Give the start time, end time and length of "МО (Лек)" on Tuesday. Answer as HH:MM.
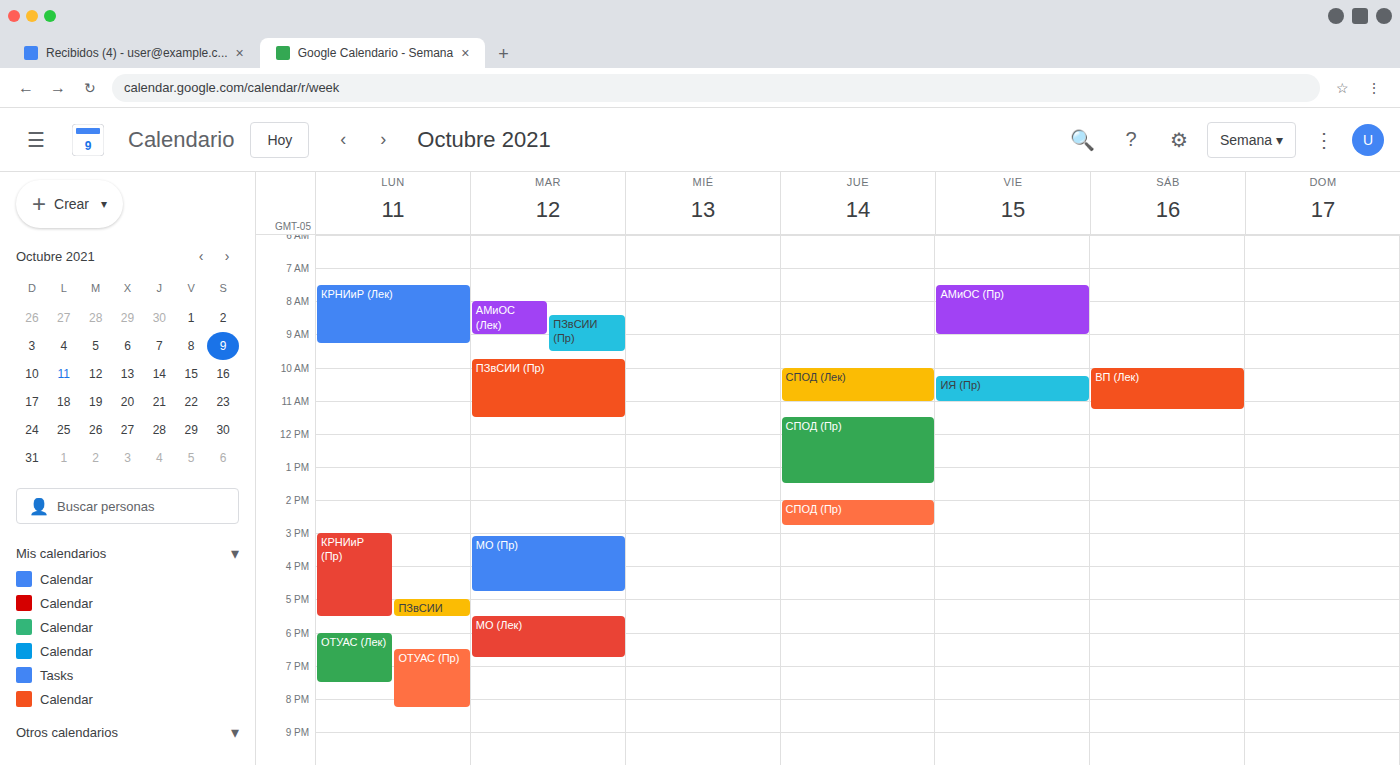
17:30 to 18:45, 1 hour 15 minutes